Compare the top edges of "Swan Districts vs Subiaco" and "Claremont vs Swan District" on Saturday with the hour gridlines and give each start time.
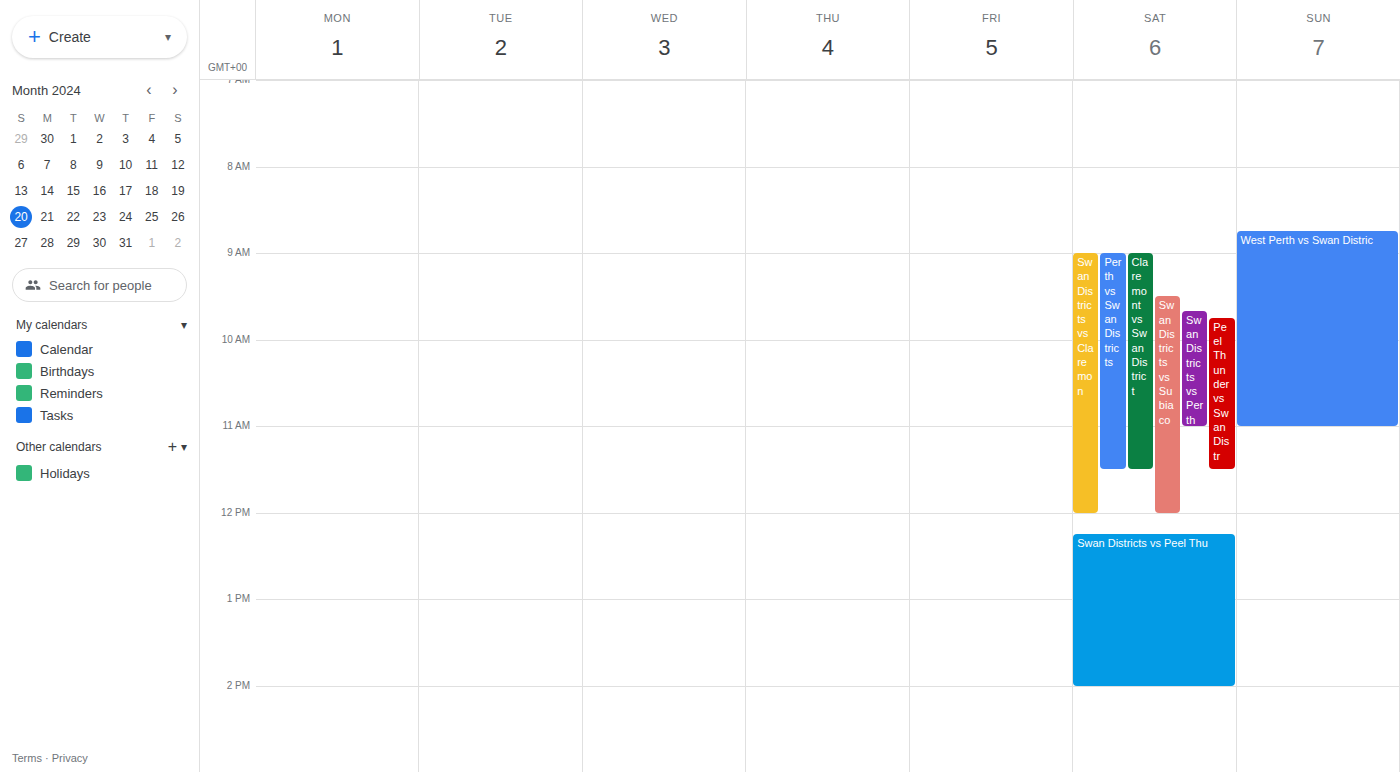
"Swan Districts vs Subiaco": 9:30 AM, halfway between the 9 AM and 10 AM lines. "Claremont vs Swan District": 9:00 AM, exactly on the 9 AM line.